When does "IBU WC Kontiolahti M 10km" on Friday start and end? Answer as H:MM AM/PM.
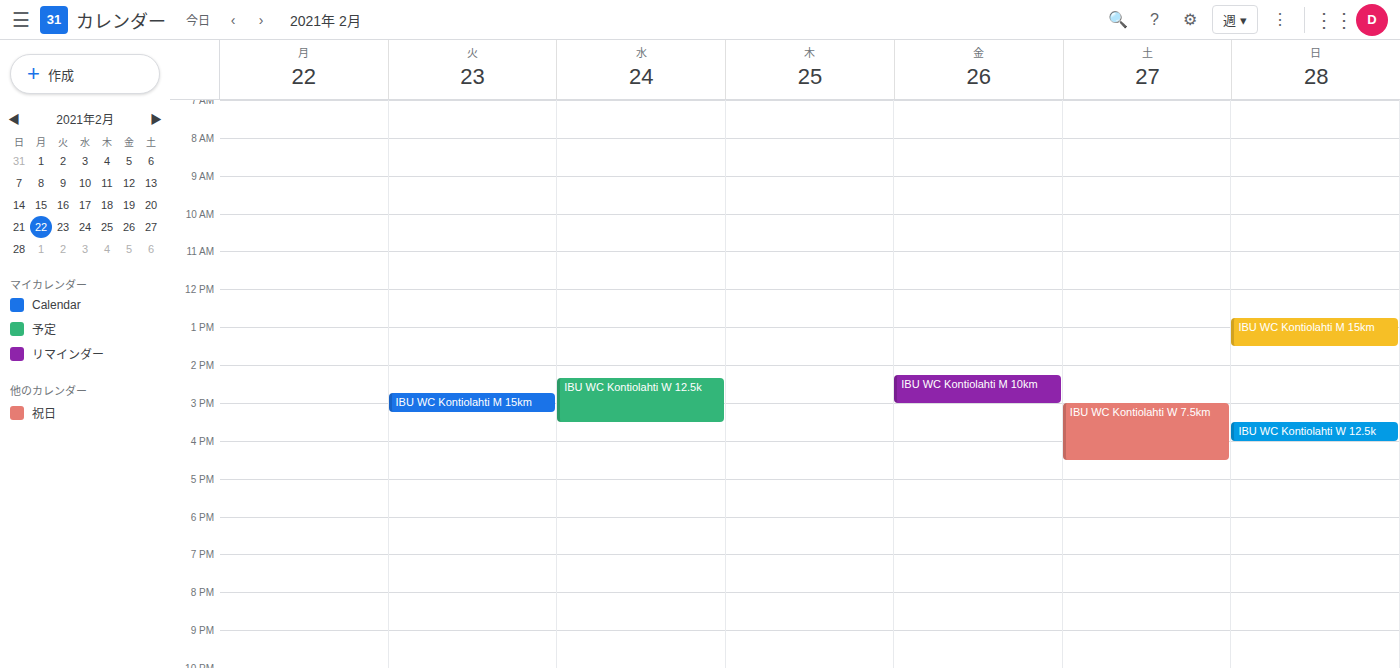
2:15 PM to 3:00 PM